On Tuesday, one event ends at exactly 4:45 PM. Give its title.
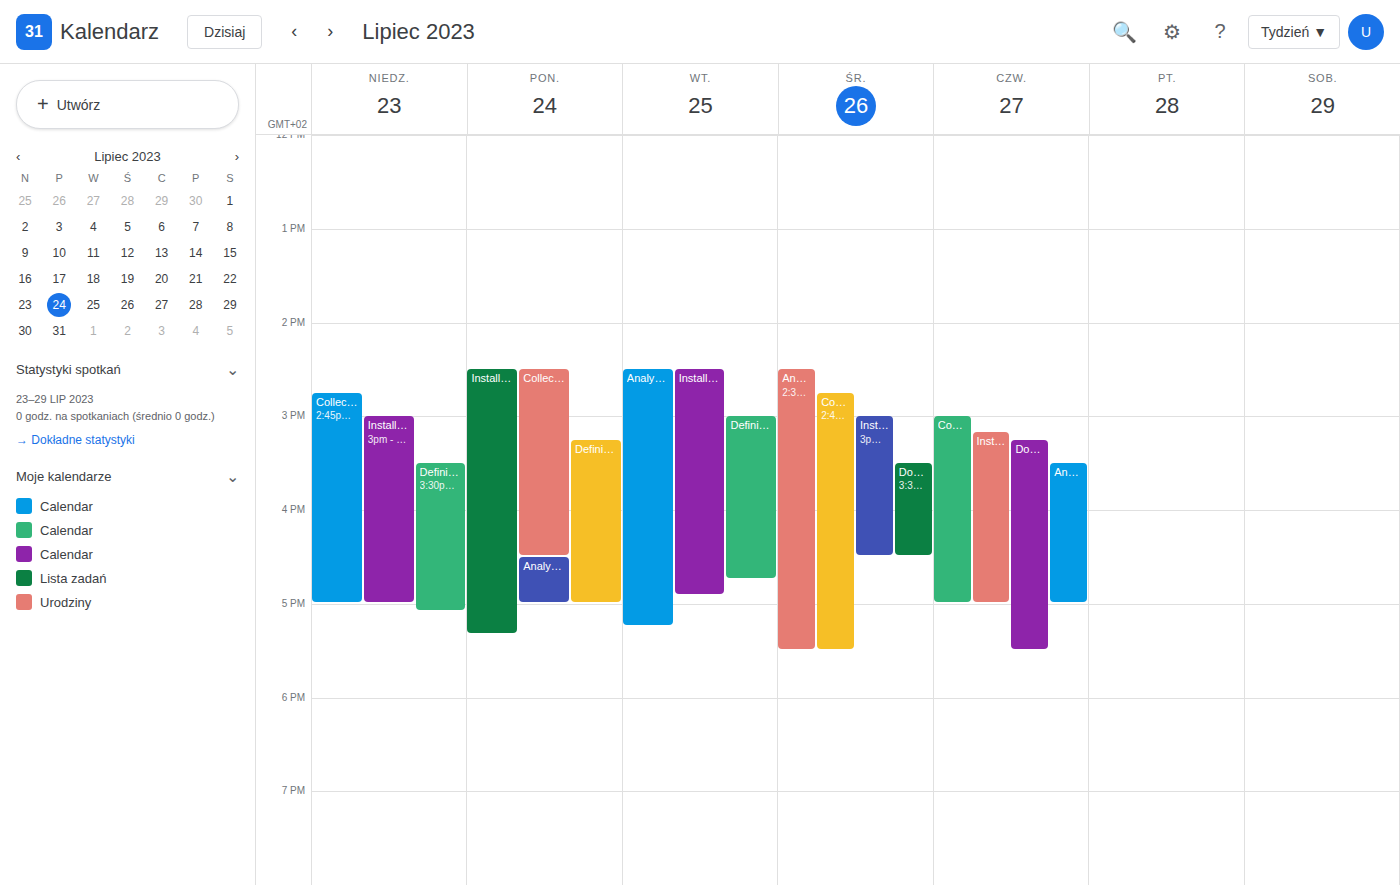
"Definition of 'analysis-ca"